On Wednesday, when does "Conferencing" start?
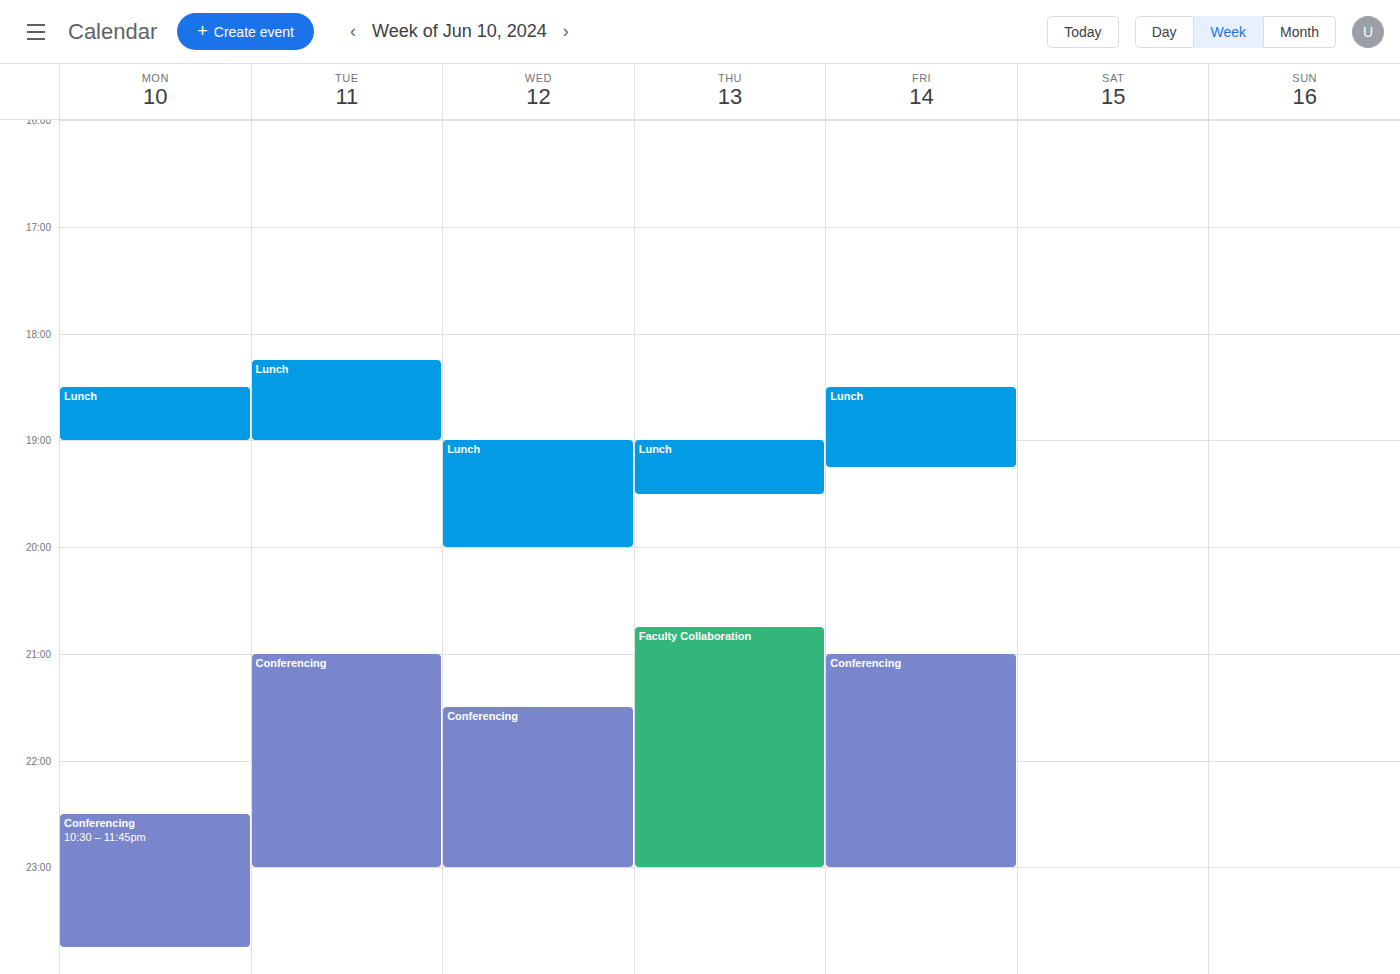
9:30 PM